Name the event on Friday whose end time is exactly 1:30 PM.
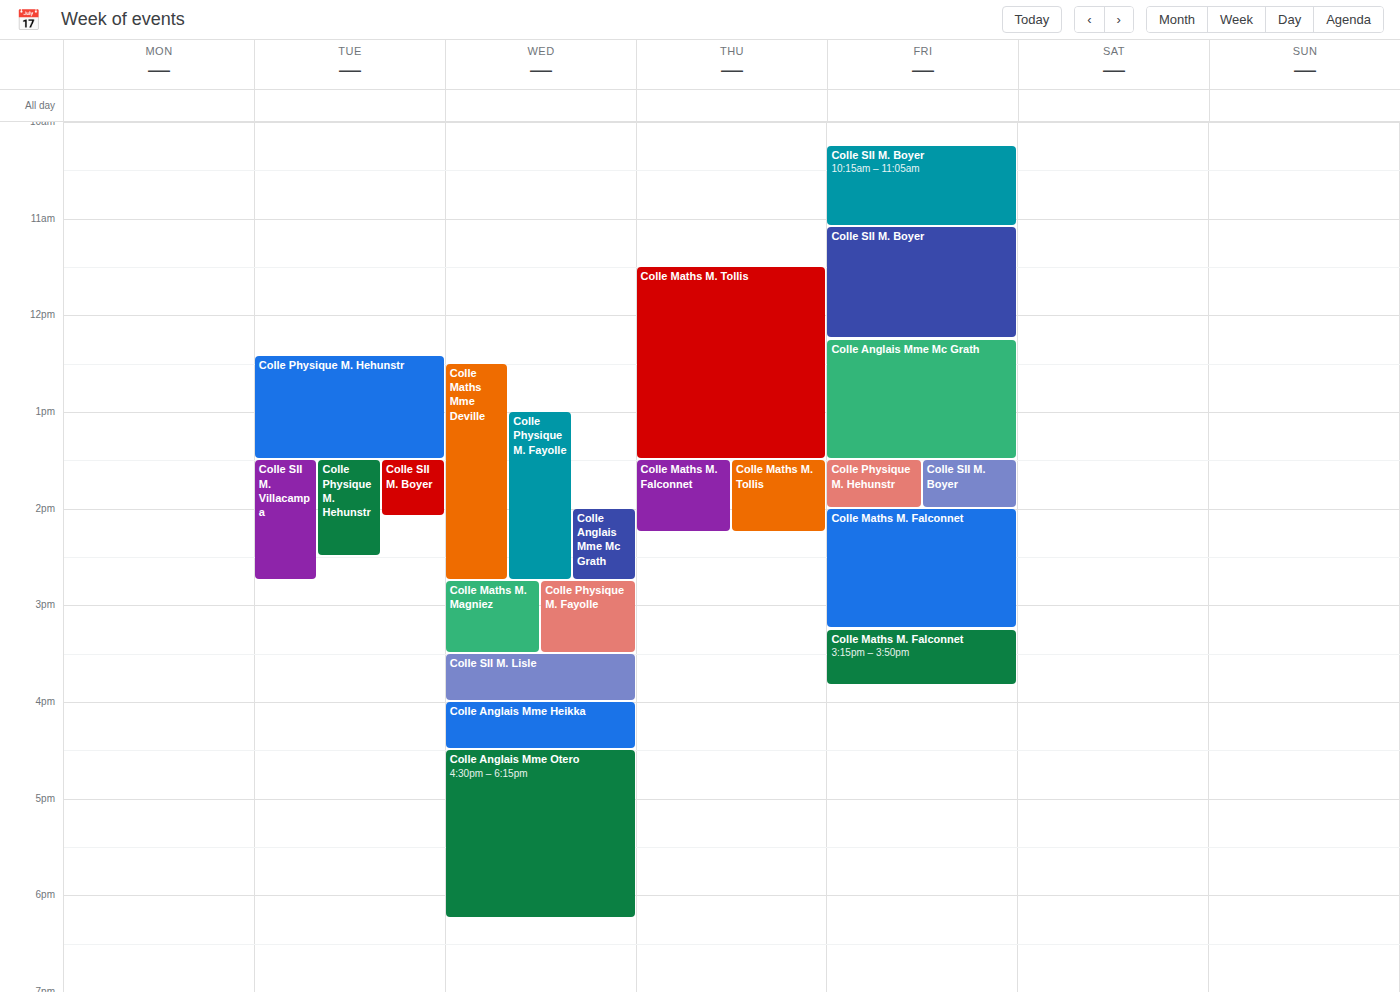
"Colle Anglais Mme Mc Grath"